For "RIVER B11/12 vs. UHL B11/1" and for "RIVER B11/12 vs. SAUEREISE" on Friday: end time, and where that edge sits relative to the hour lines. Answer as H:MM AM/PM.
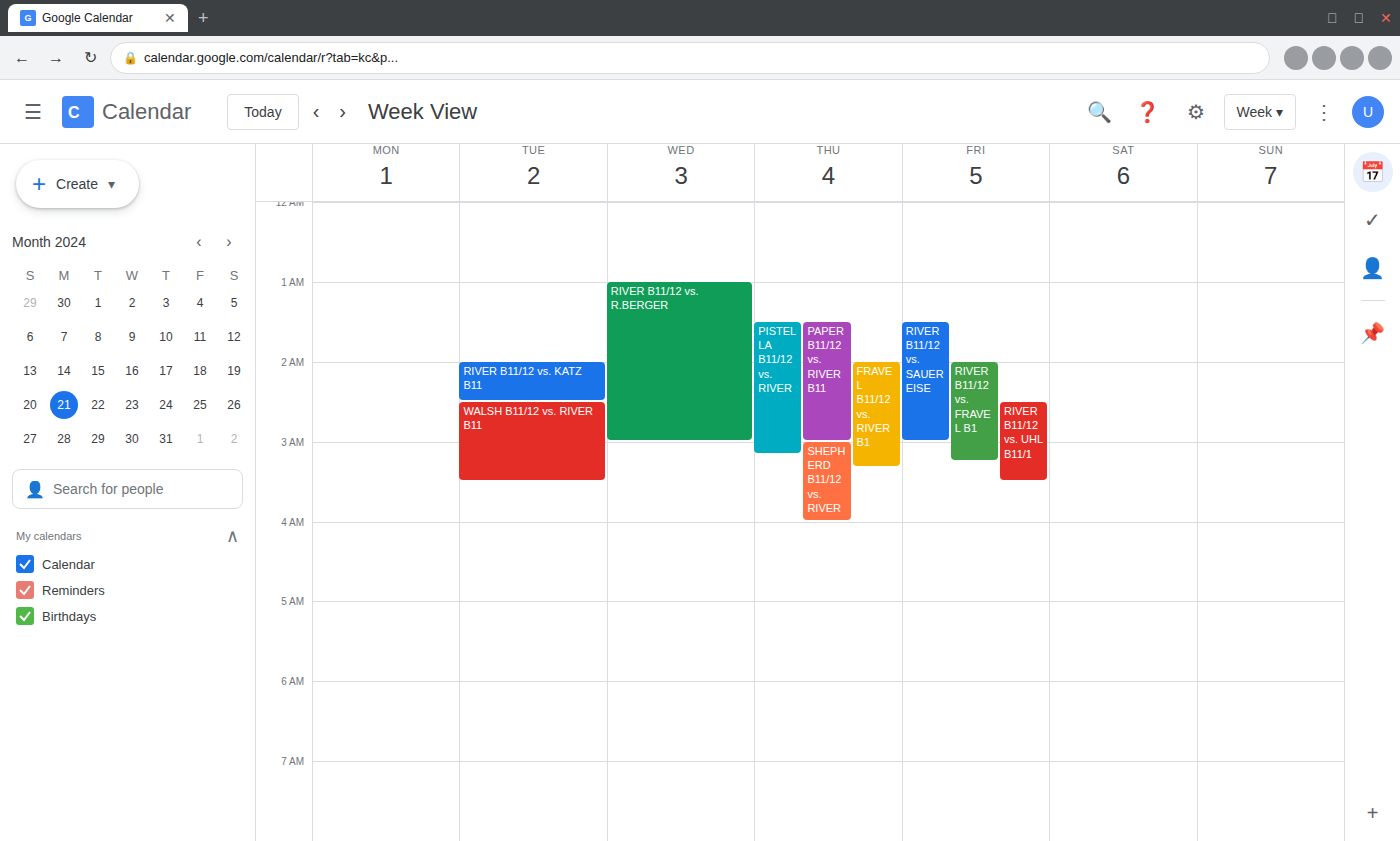
"RIVER B11/12 vs. UHL B11/1": 3:30 AM, halfway between the 3 AM and 4 AM lines. "RIVER B11/12 vs. SAUEREISE": 3:00 AM, exactly on the 3 AM line.